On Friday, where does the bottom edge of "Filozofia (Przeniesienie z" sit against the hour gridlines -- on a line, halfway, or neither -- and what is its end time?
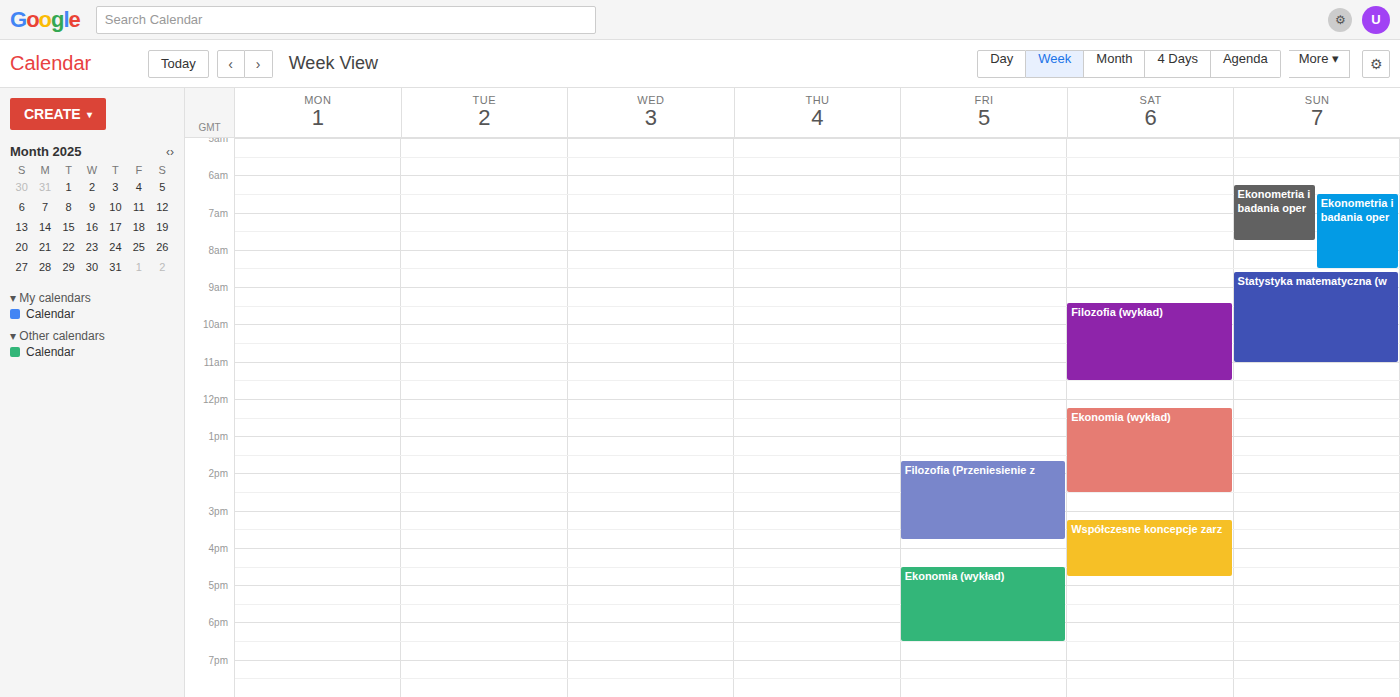
3:45 PM -- neither: three quarters of the way from the 3 PM line to the 4 PM line.